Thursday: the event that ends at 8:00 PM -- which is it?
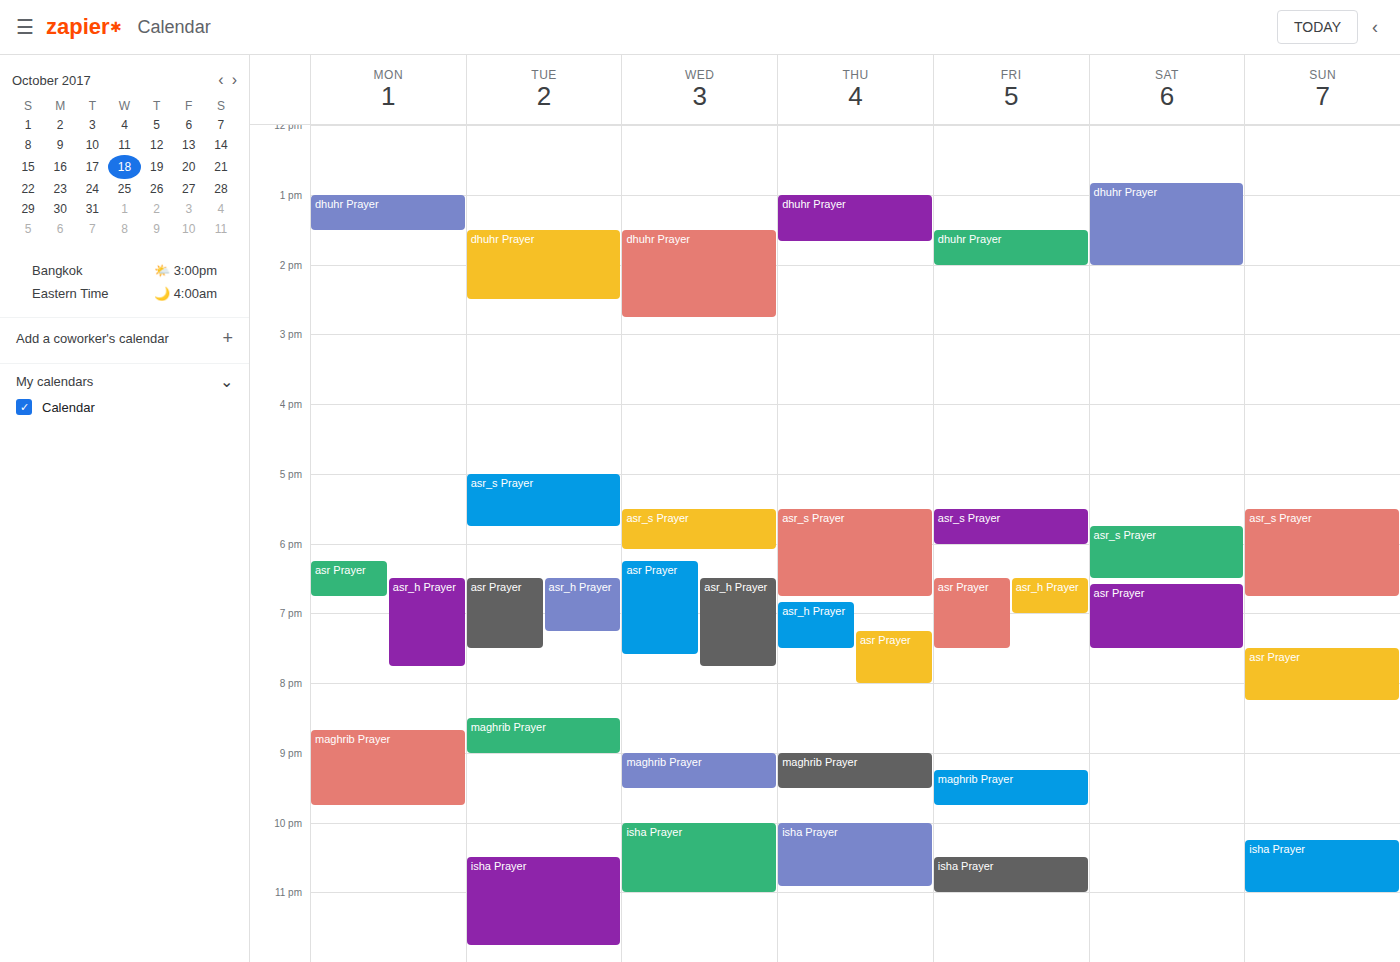
"asr Prayer"